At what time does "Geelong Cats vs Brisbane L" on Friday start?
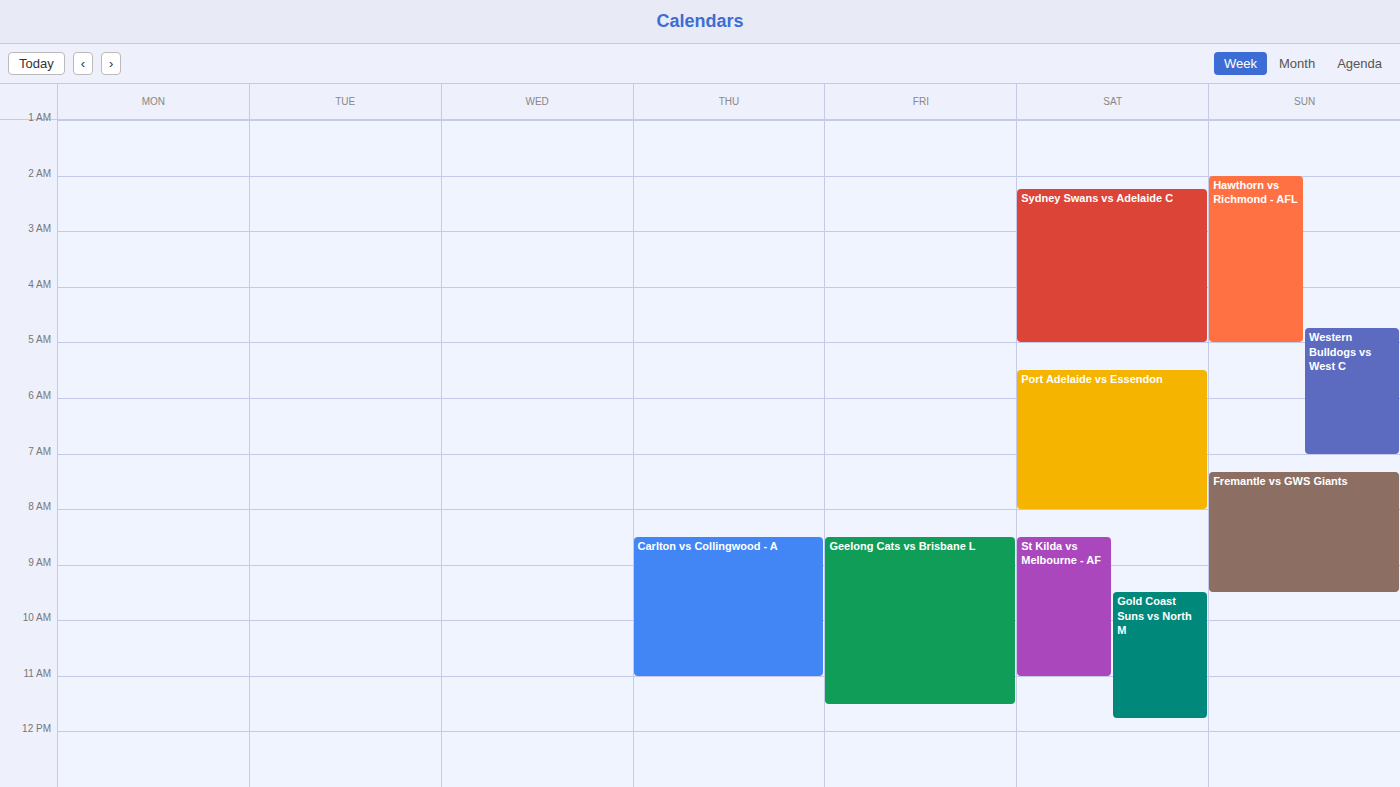
8:30 AM